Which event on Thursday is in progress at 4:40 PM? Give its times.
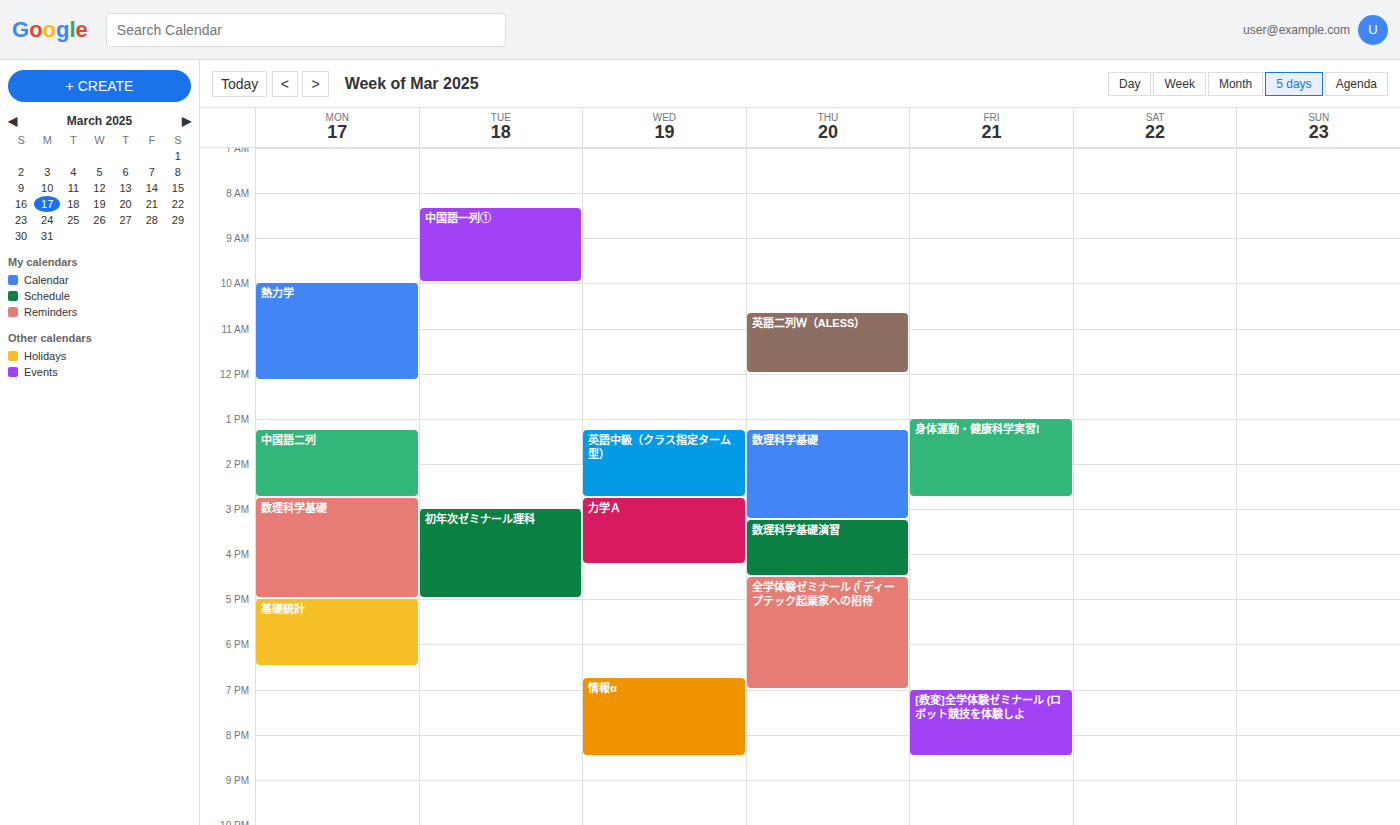
"全学体験ゼミナール (「ディープテック起業家への招待", 4:30 PM to 7:00 PM